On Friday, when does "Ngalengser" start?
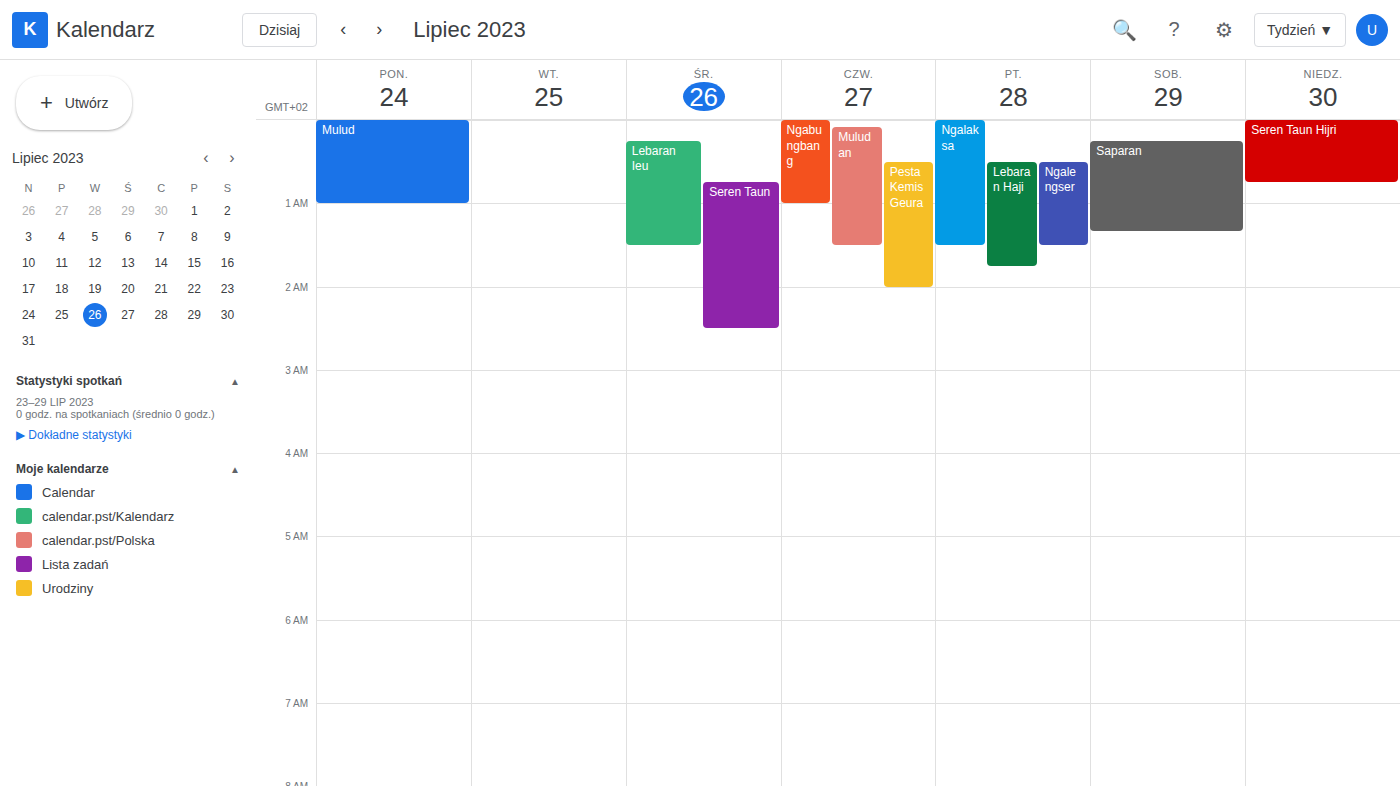
12:30 AM